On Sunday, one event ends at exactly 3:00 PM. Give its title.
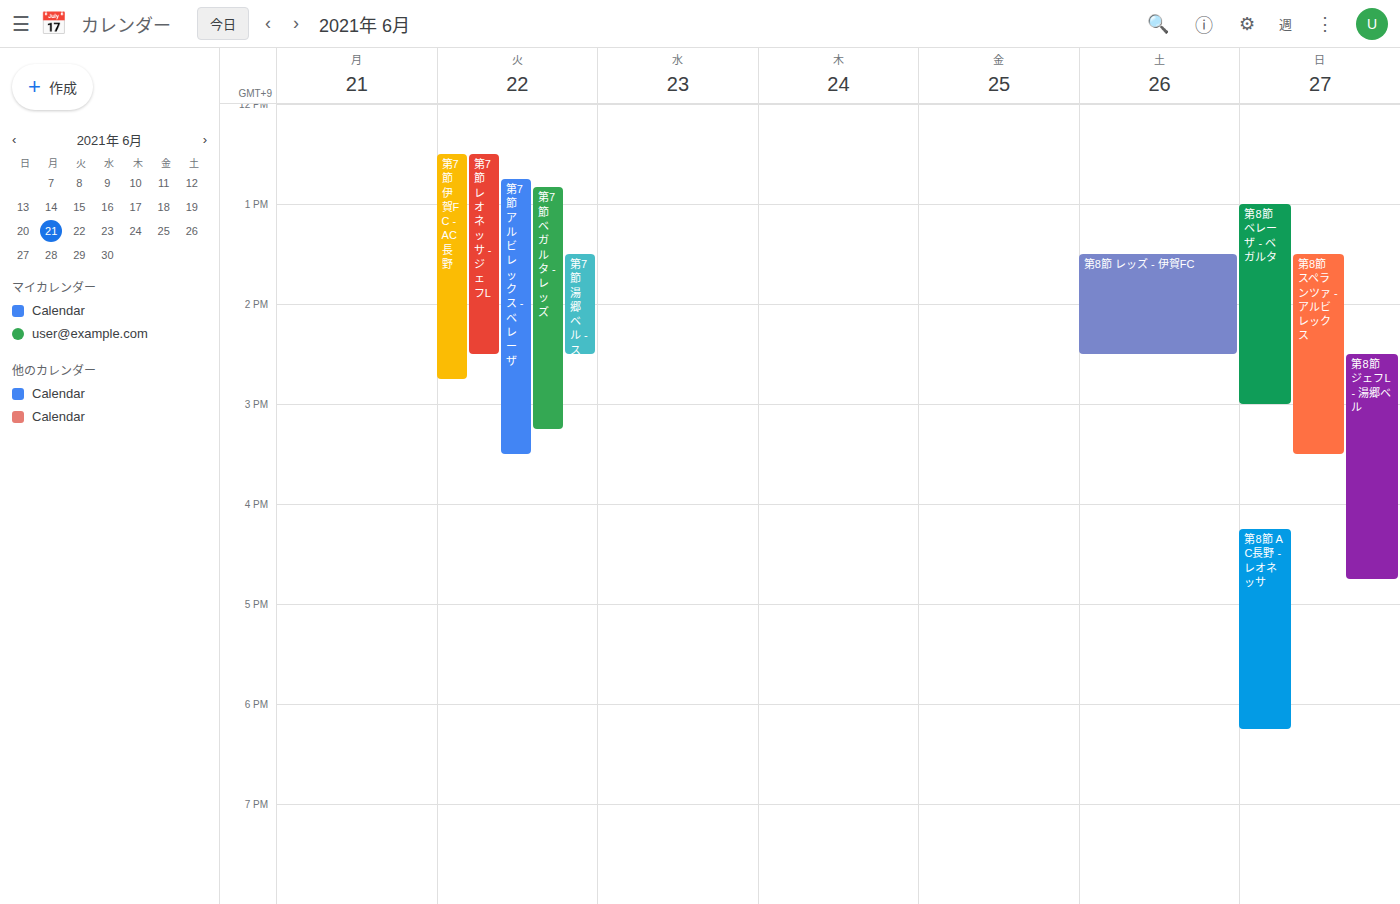
"第8節 ベレーザ - ベガルタ"